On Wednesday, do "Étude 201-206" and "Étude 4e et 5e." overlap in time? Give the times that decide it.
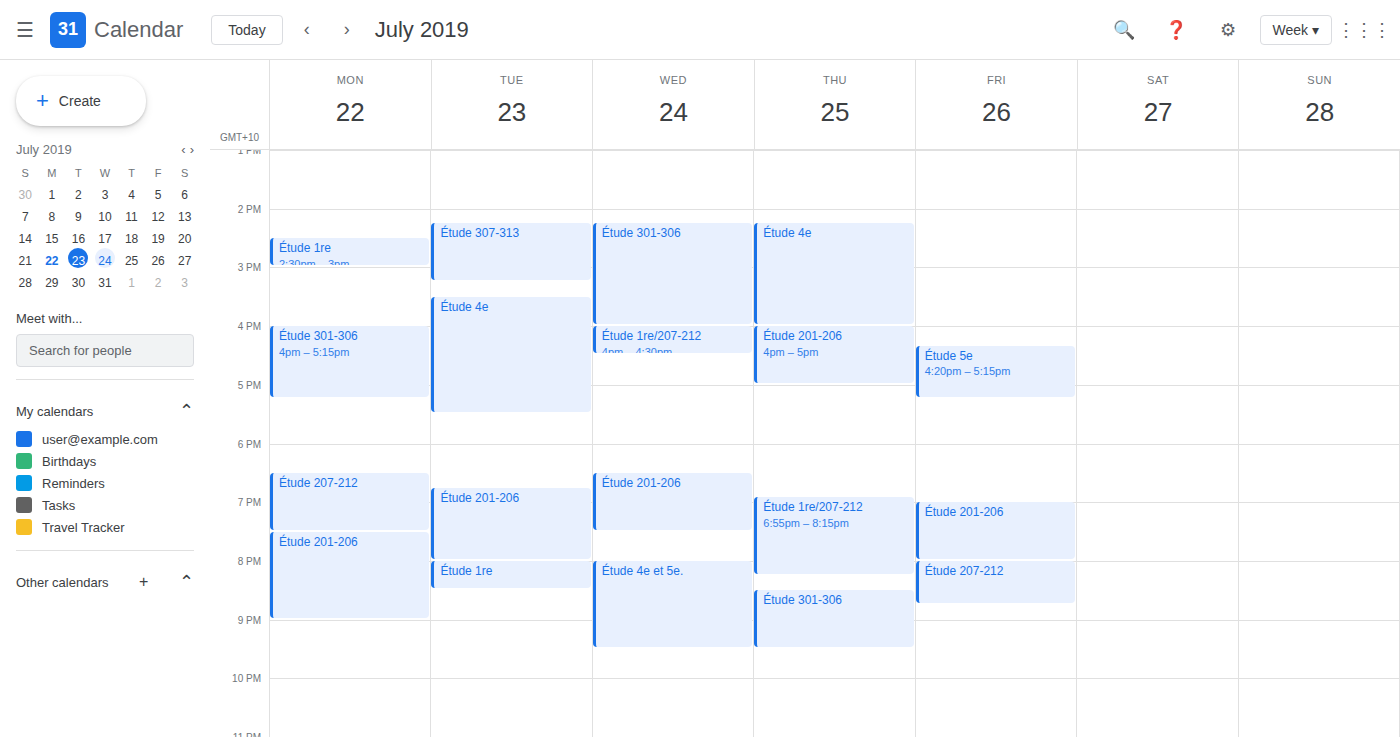
"Étude 201-206" ends at 7:30 PM and "Étude 4e et 5e." starts at 8:00 PM -- no overlap.